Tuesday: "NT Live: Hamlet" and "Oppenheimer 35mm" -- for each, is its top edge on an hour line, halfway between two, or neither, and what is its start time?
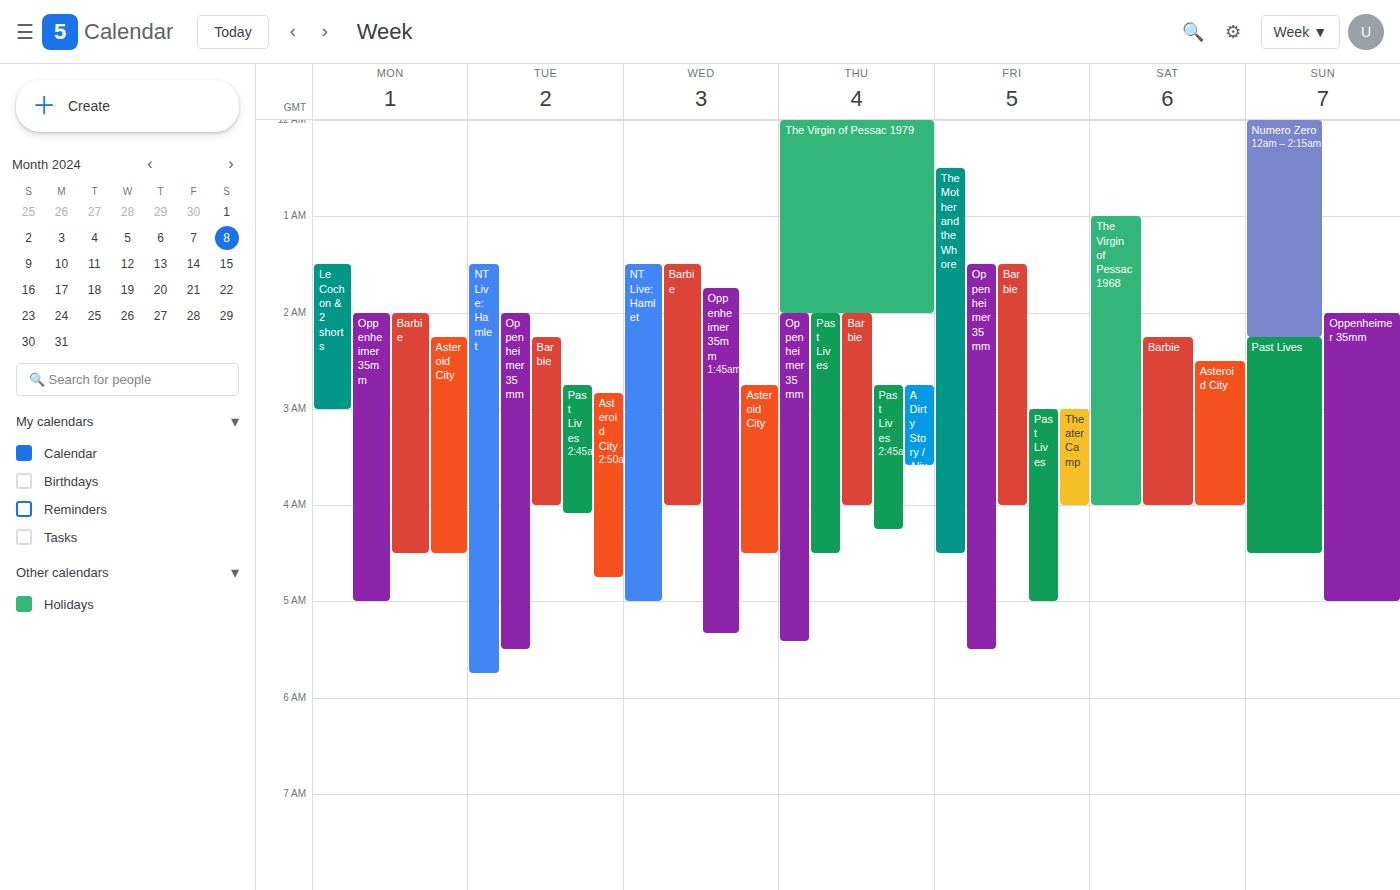
"NT Live: Hamlet": 1:30 AM, halfway between the 1 AM and 2 AM lines. "Oppenheimer 35mm": 2:00 AM, exactly on the 2 AM line.